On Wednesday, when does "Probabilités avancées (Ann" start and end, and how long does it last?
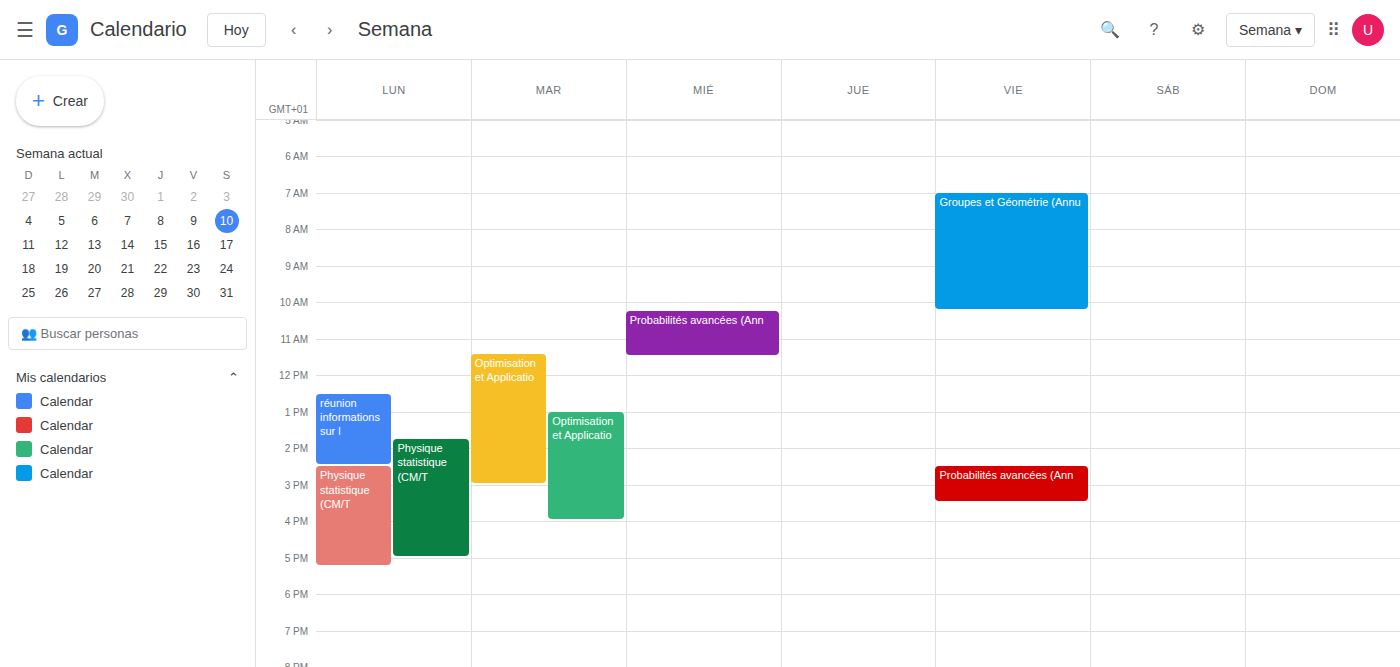
10:15 AM to 11:30 AM, 1 hour 15 minutes